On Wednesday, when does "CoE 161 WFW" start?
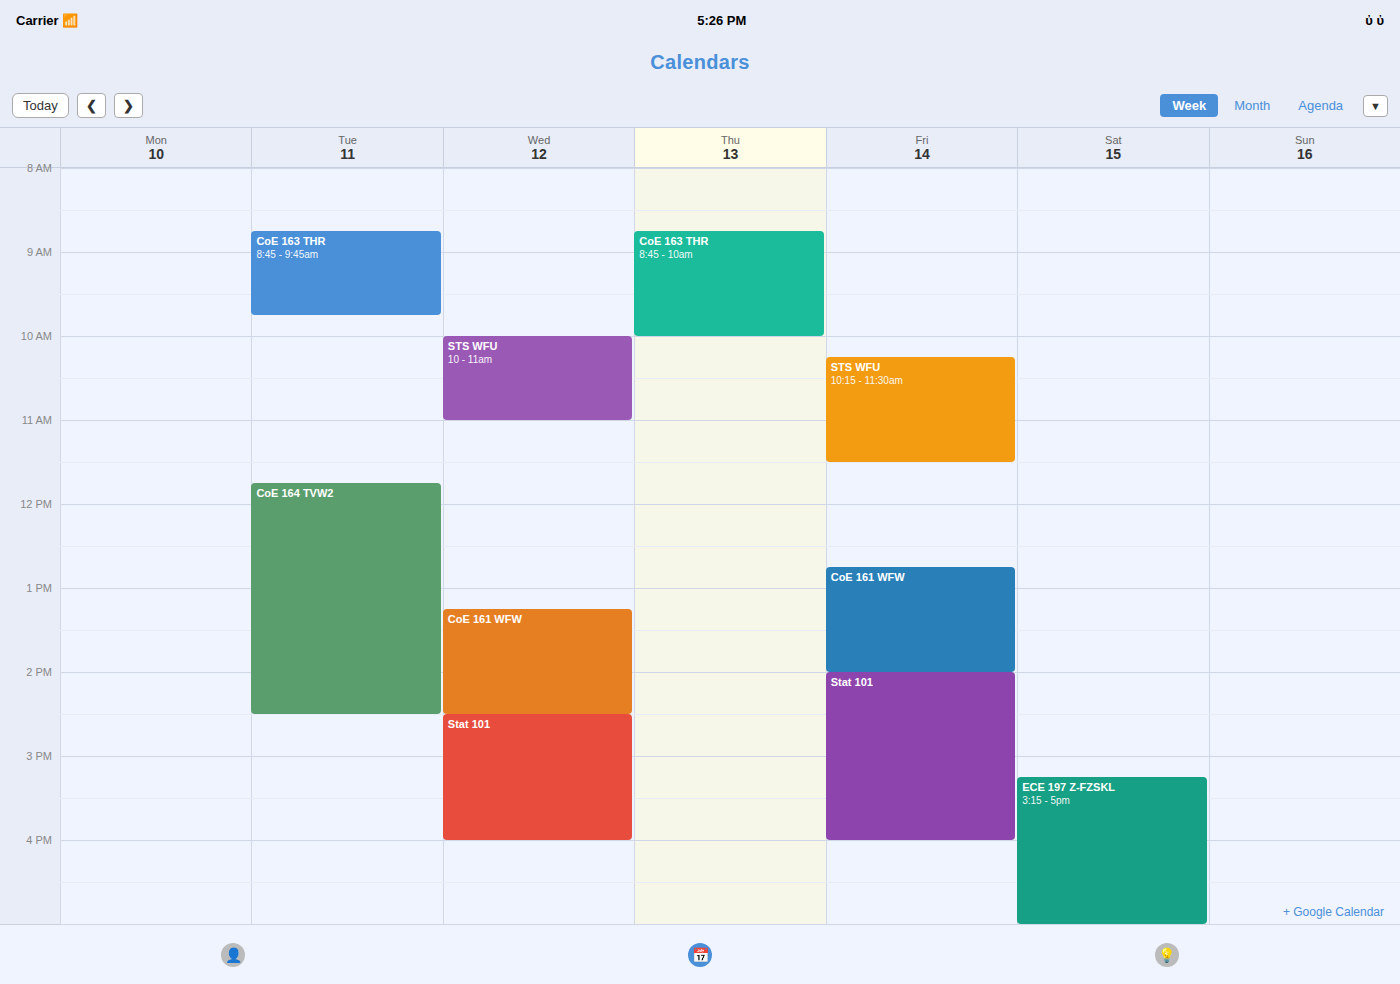
1:15 PM